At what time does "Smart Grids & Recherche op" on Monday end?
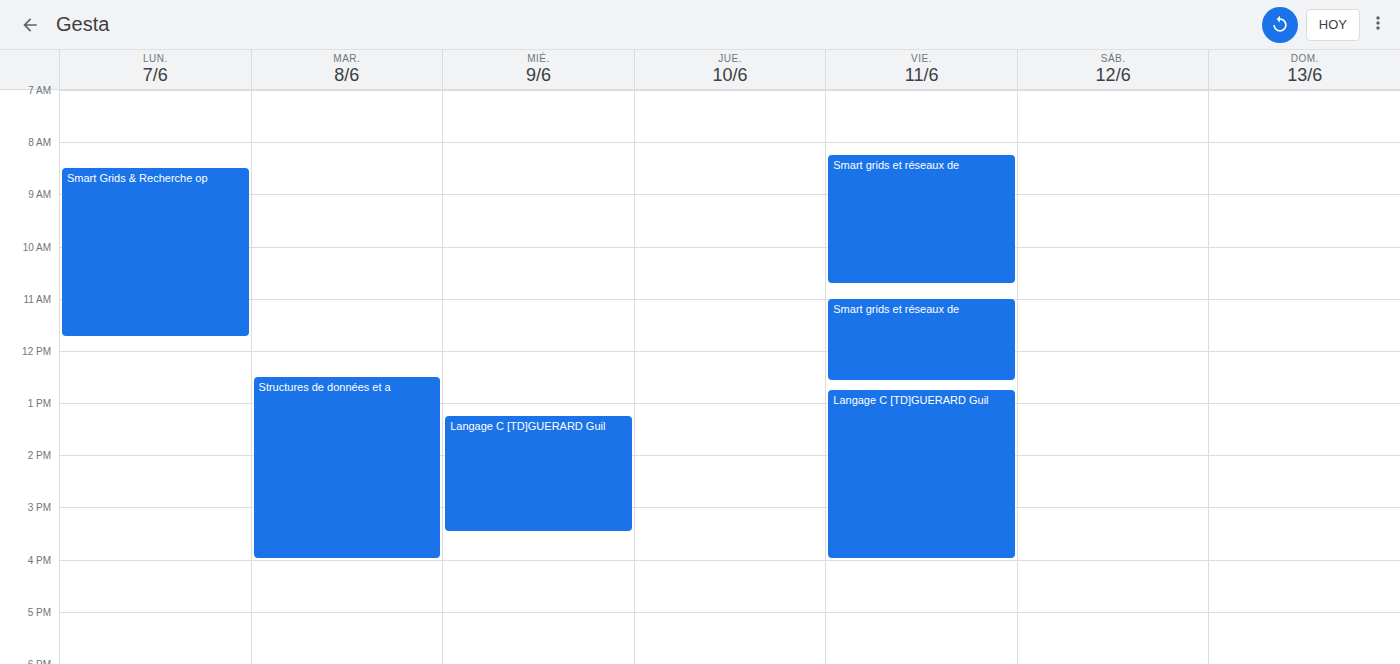
11:45 AM